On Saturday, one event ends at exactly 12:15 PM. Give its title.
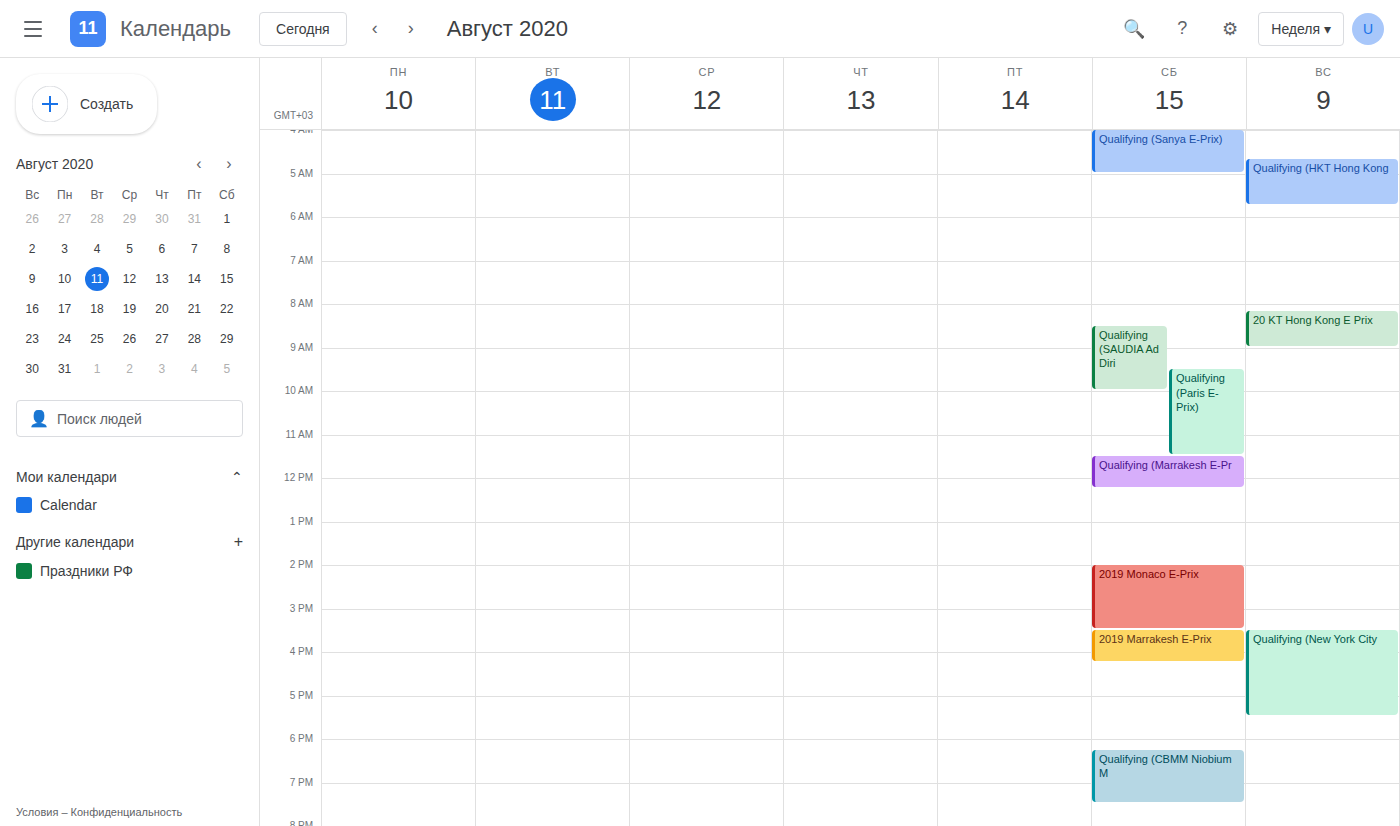
"Qualifying (Marrakesh E-Pr"